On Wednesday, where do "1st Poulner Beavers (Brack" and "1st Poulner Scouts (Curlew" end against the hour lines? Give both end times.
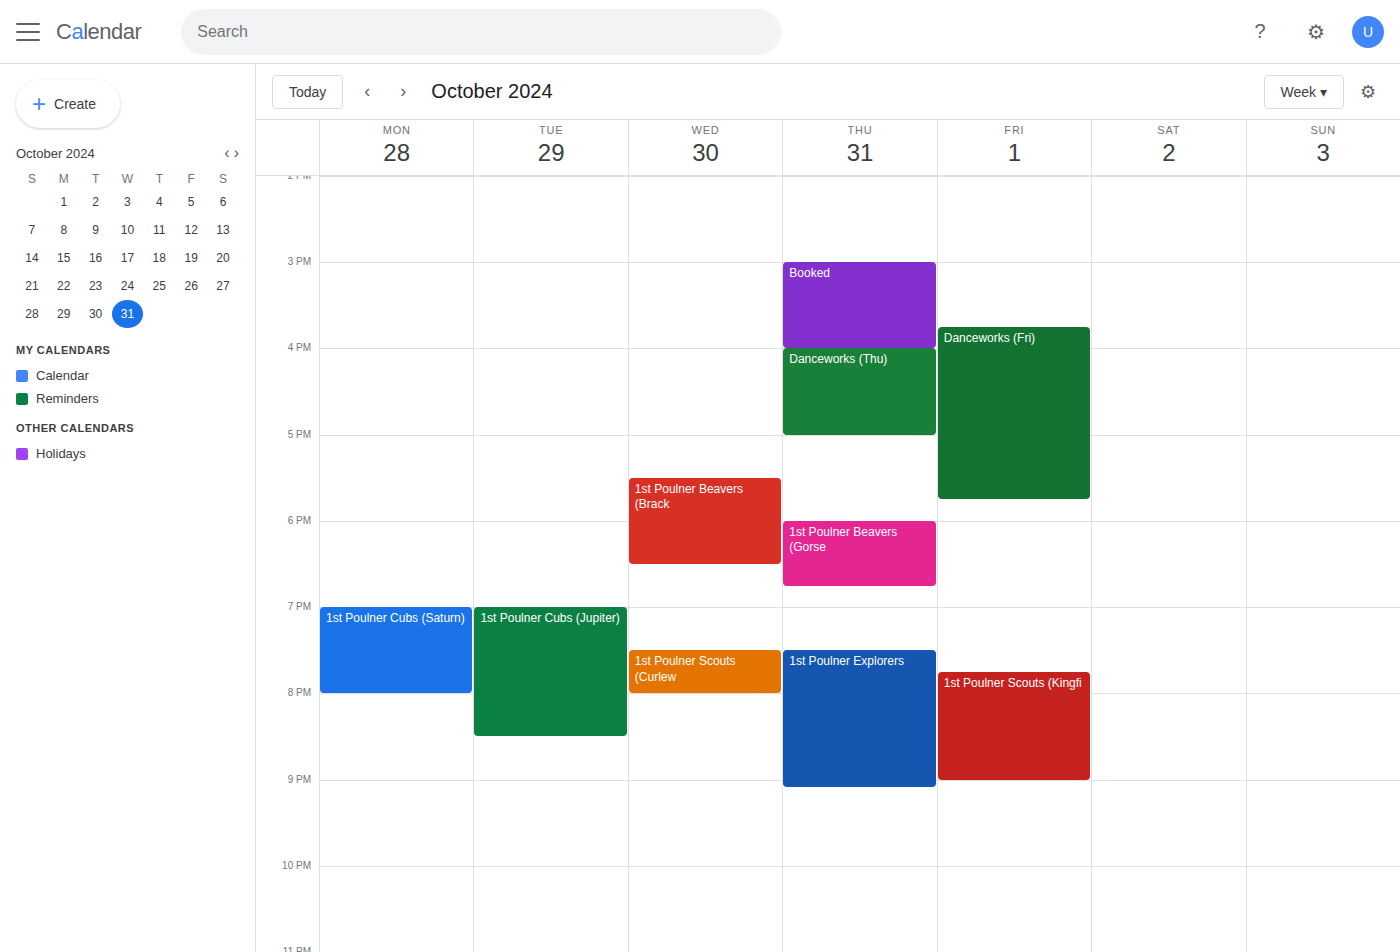
"1st Poulner Beavers (Brack": 18:30, halfway between the 18:00 and 19:00 lines. "1st Poulner Scouts (Curlew": 20:00, exactly on the 20:00 line.